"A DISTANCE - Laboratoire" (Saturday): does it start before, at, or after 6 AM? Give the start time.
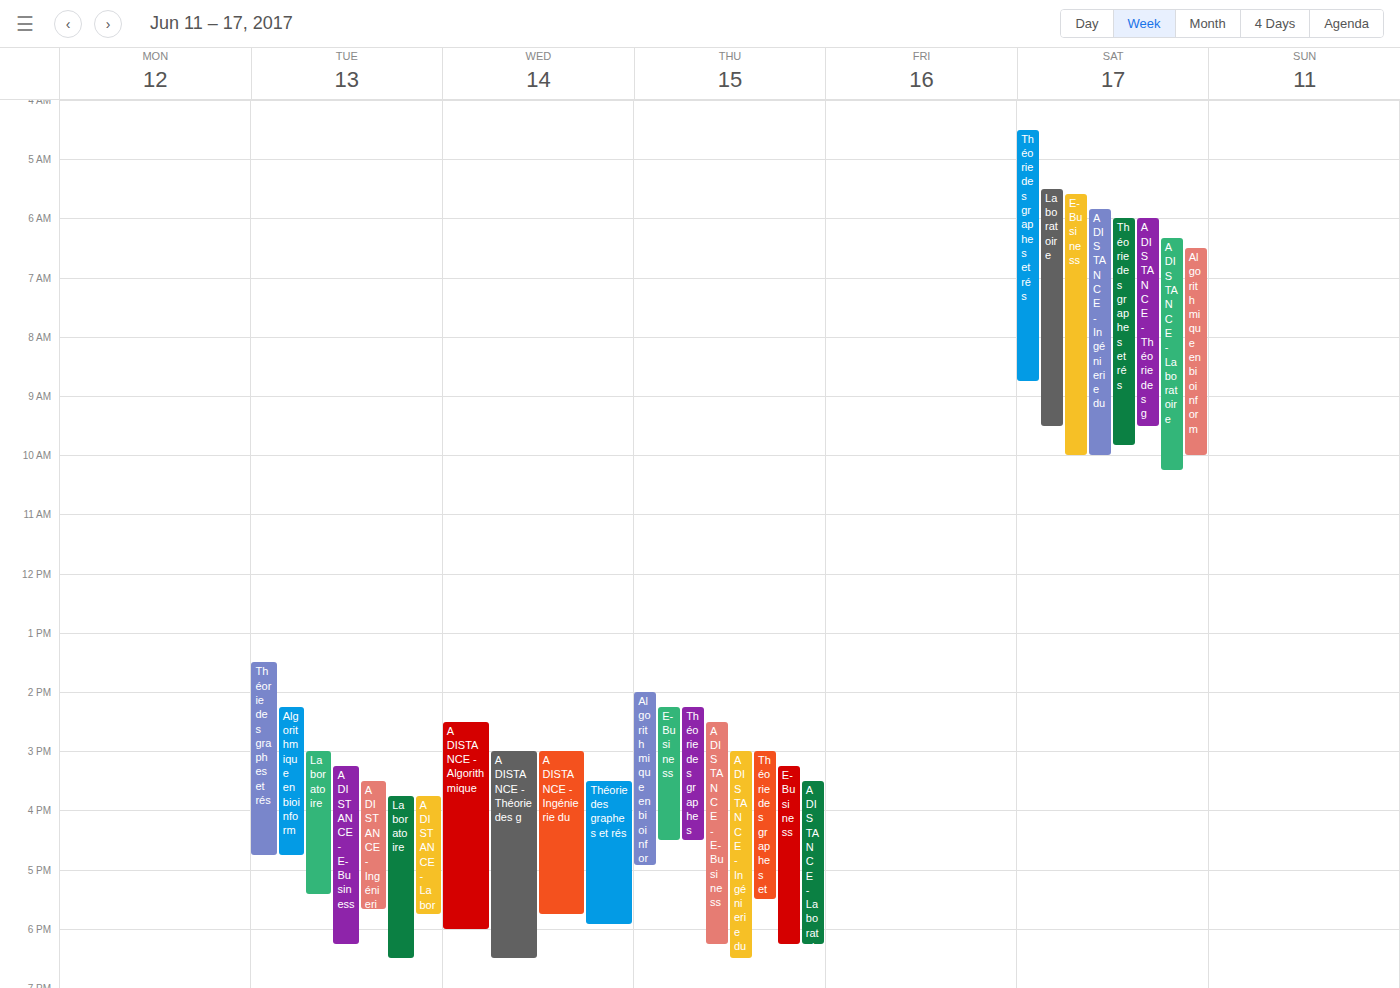
6:20 AM -- after 6 AM, 20 minutes below the 6 AM line.